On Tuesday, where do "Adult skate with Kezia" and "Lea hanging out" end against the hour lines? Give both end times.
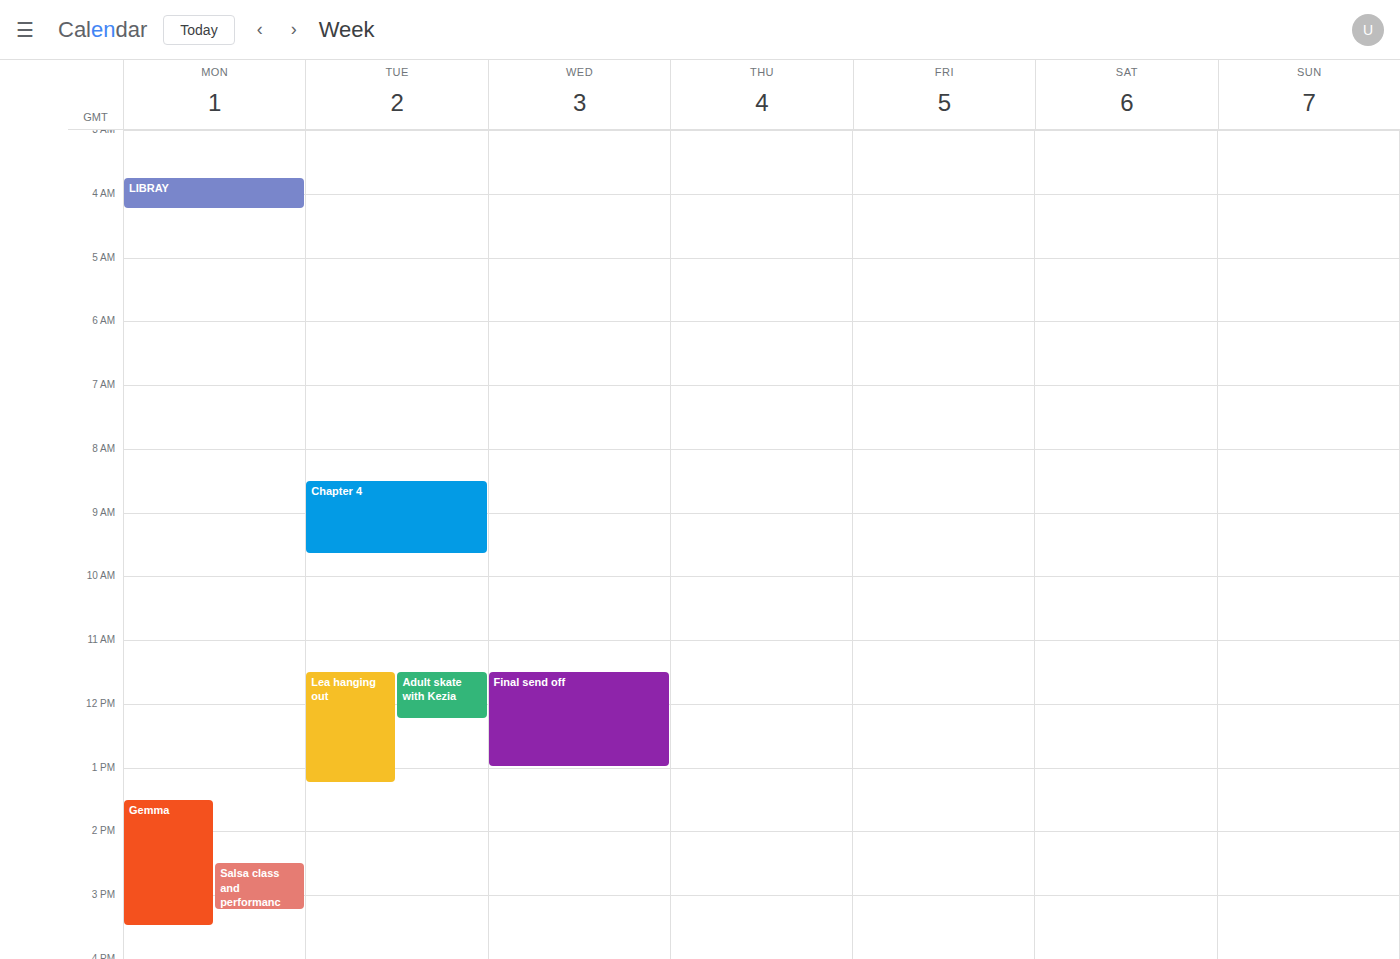
"Adult skate with Kezia": 12:15 PM, neither: a quarter of the way from the 12 PM line to the 1 PM line. "Lea hanging out": 1:15 PM, neither: a quarter of the way from the 1 PM line to the 2 PM line.